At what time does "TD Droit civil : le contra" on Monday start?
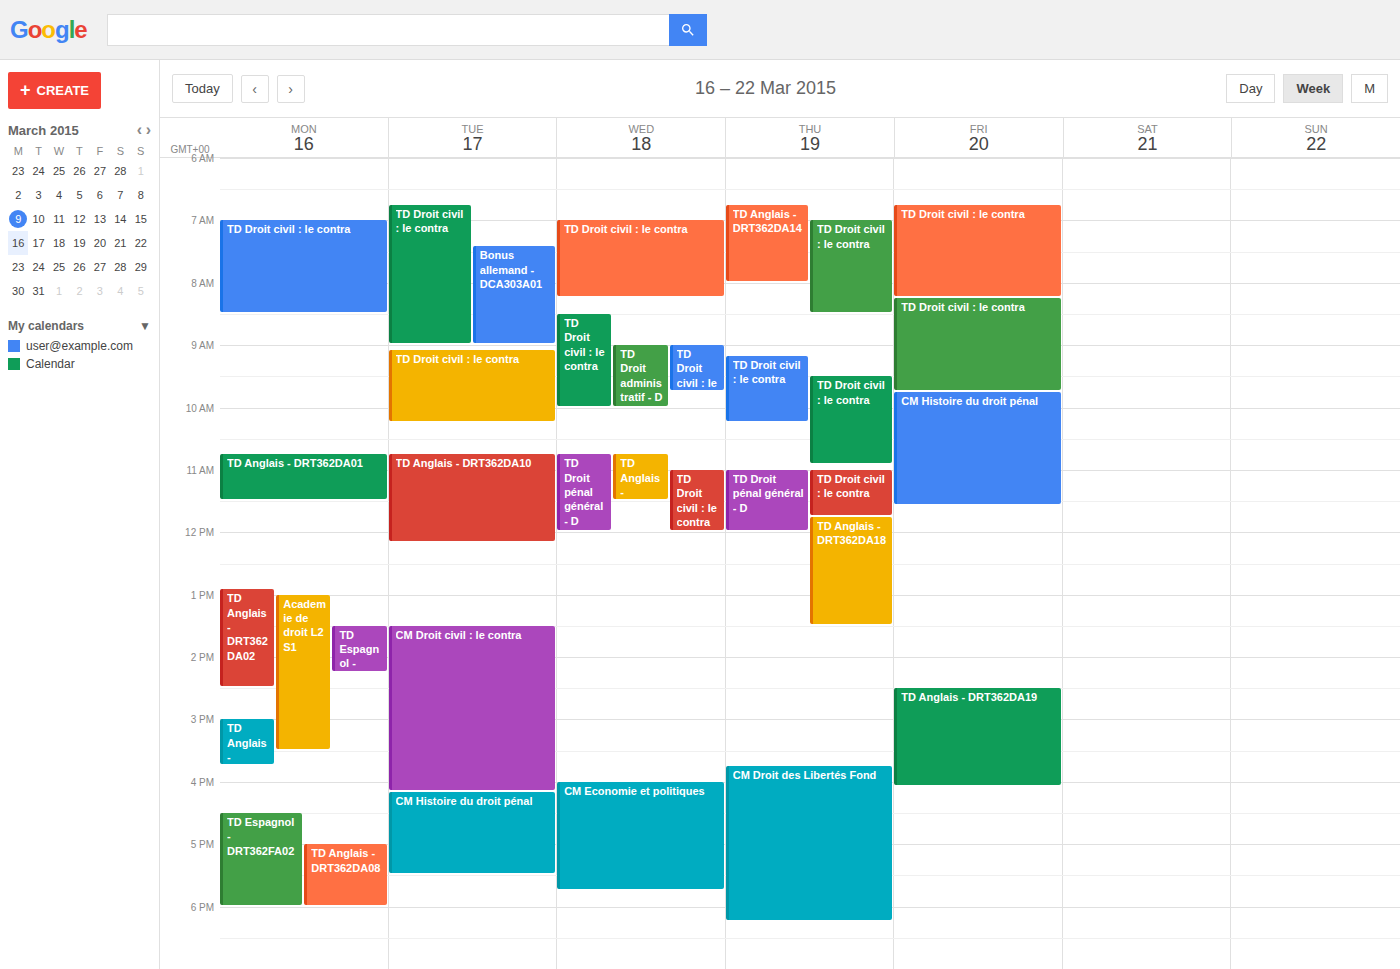
7:00 AM